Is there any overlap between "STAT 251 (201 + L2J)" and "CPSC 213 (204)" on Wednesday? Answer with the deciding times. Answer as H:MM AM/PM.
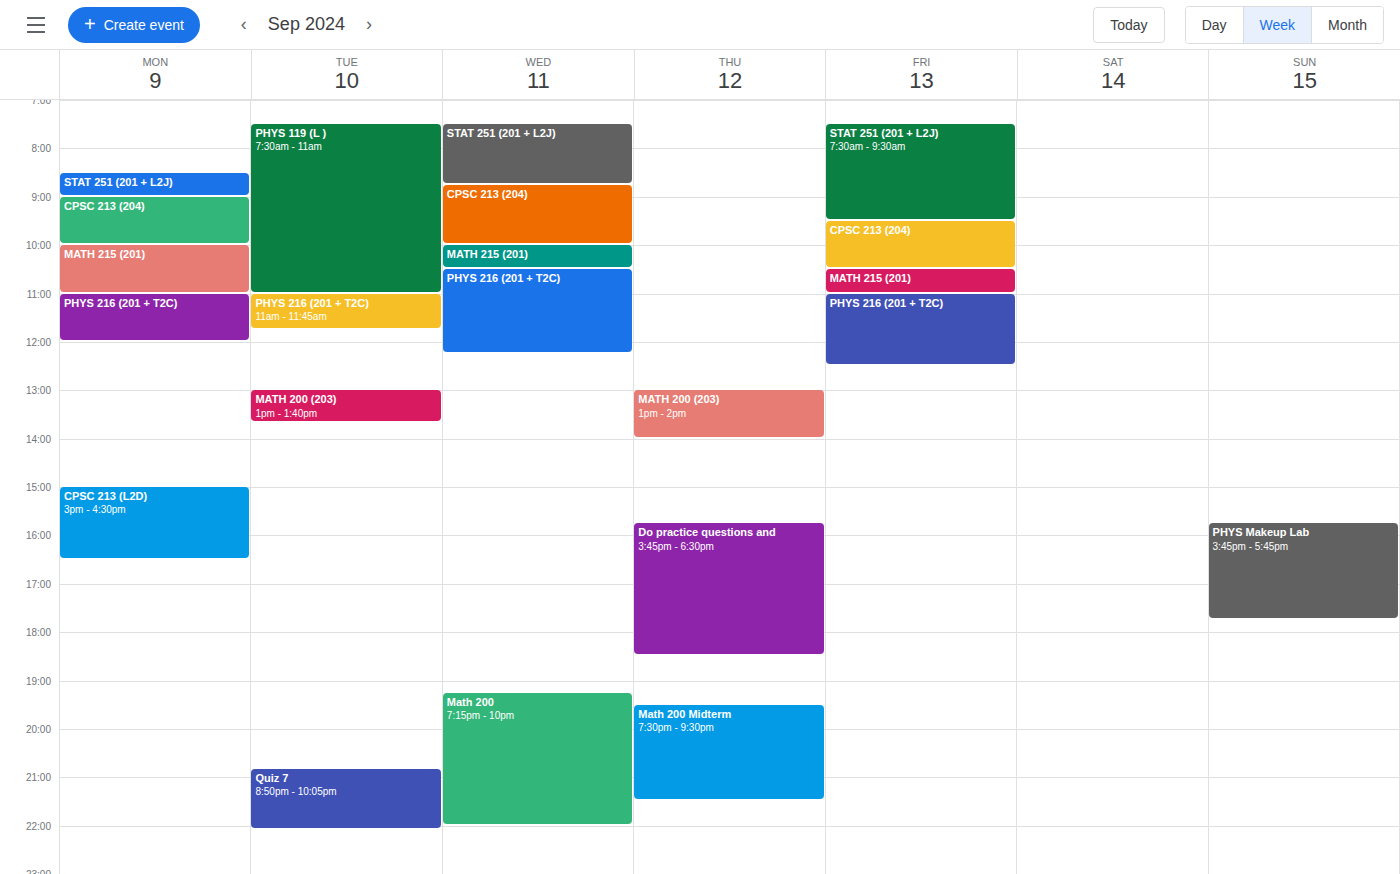
"STAT 251 (201 + L2J)" ends at 8:45 AM, exactly when "CPSC 213 (204)" starts -- they touch but do not overlap.